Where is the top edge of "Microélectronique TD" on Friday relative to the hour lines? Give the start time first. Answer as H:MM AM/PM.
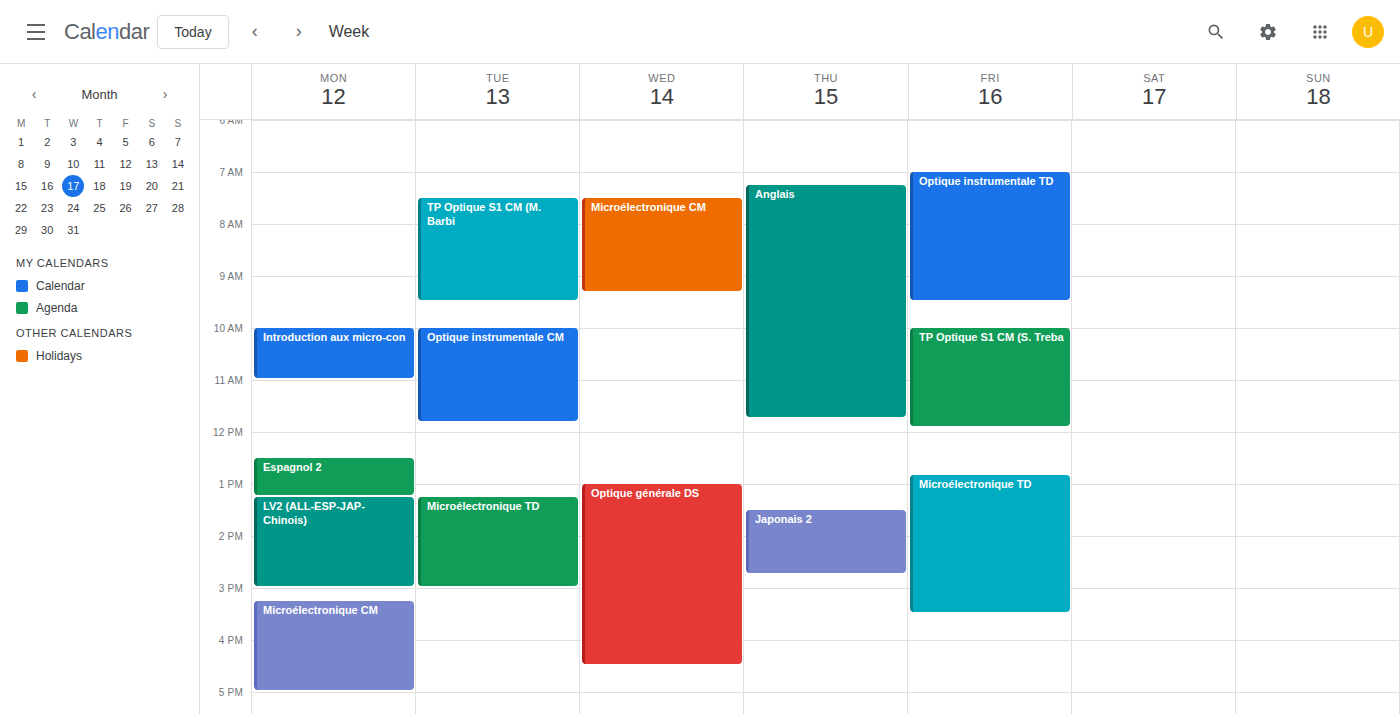
12:50 PM -- neither: 50 minutes below the 12 PM line and 10 minutes above the 1 PM line.